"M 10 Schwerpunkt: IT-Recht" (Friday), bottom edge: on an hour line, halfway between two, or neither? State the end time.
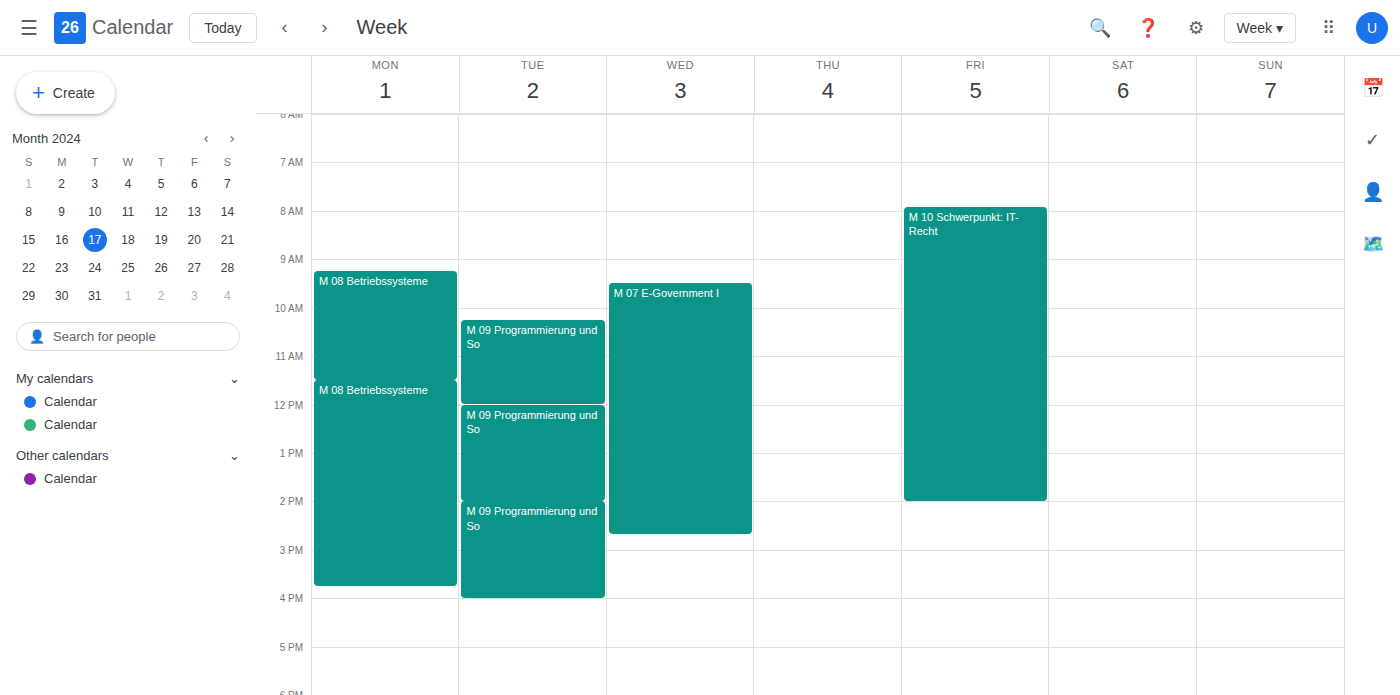
2:00 PM -- exactly on the 2 PM line.